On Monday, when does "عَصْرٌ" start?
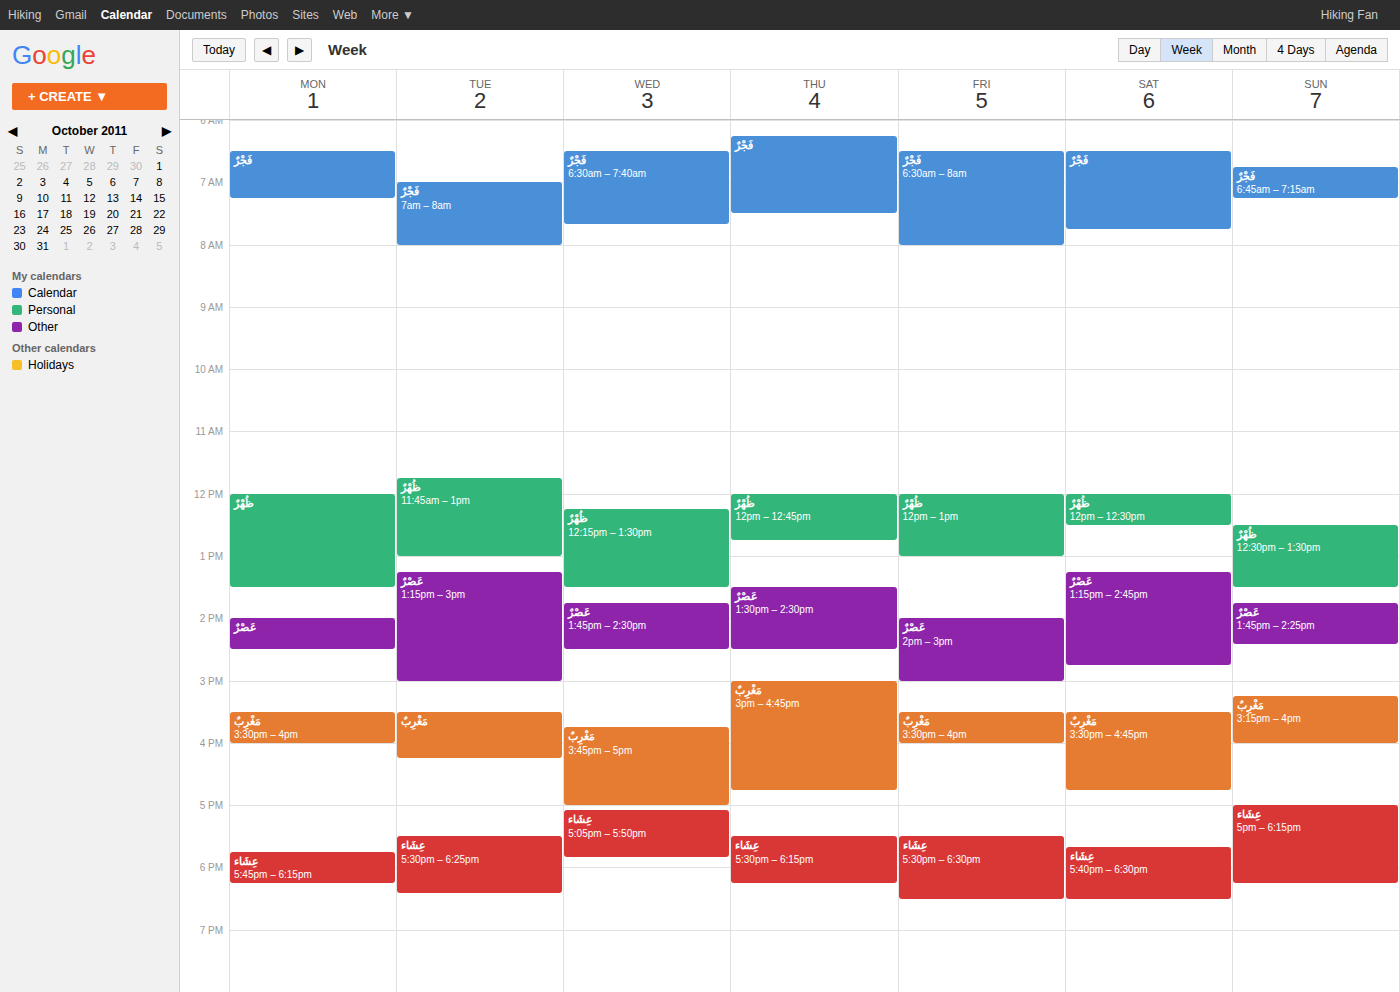
2:00 PM